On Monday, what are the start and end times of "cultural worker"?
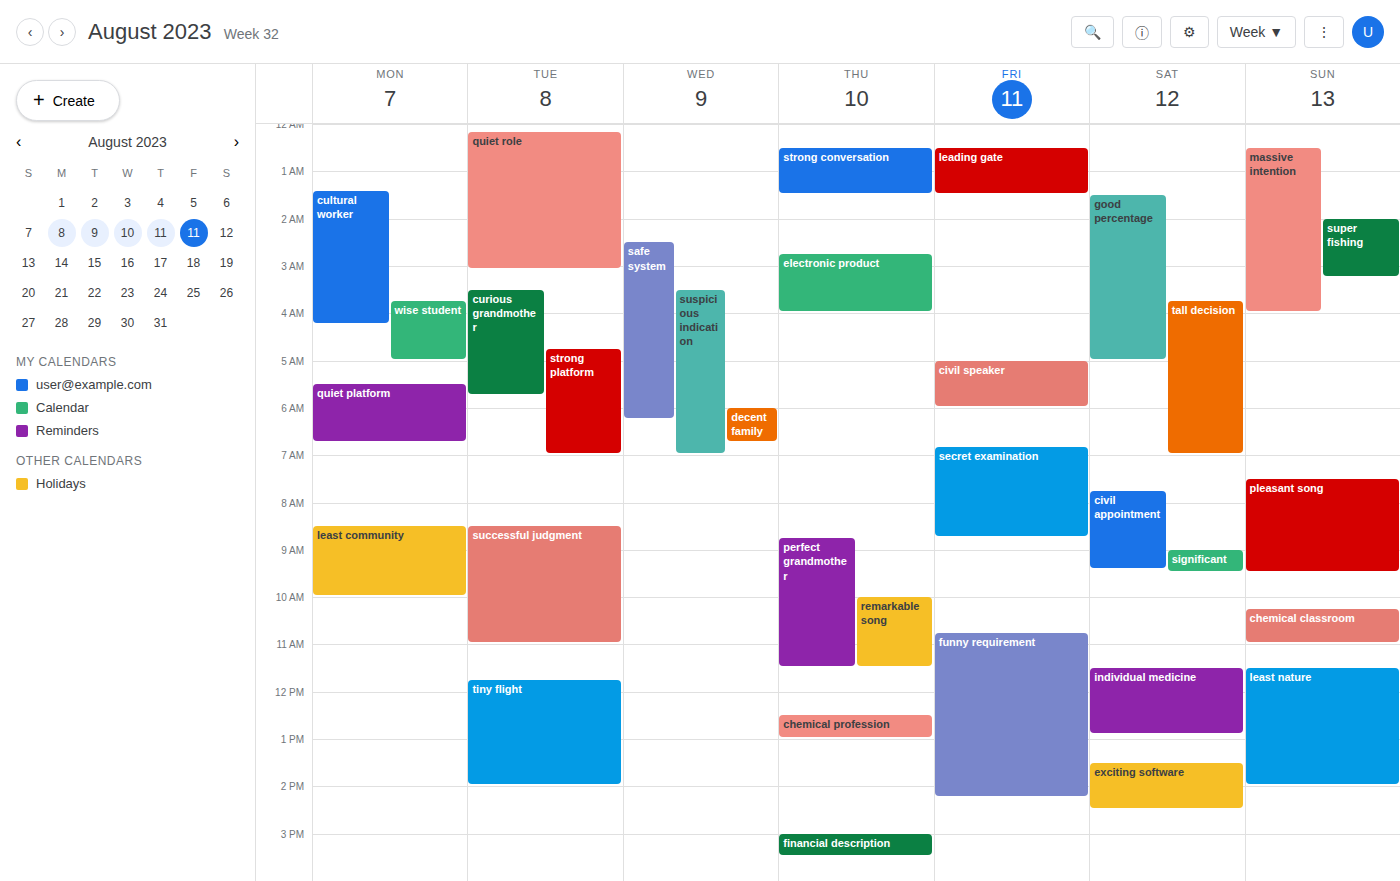
1:25 AM to 4:15 AM